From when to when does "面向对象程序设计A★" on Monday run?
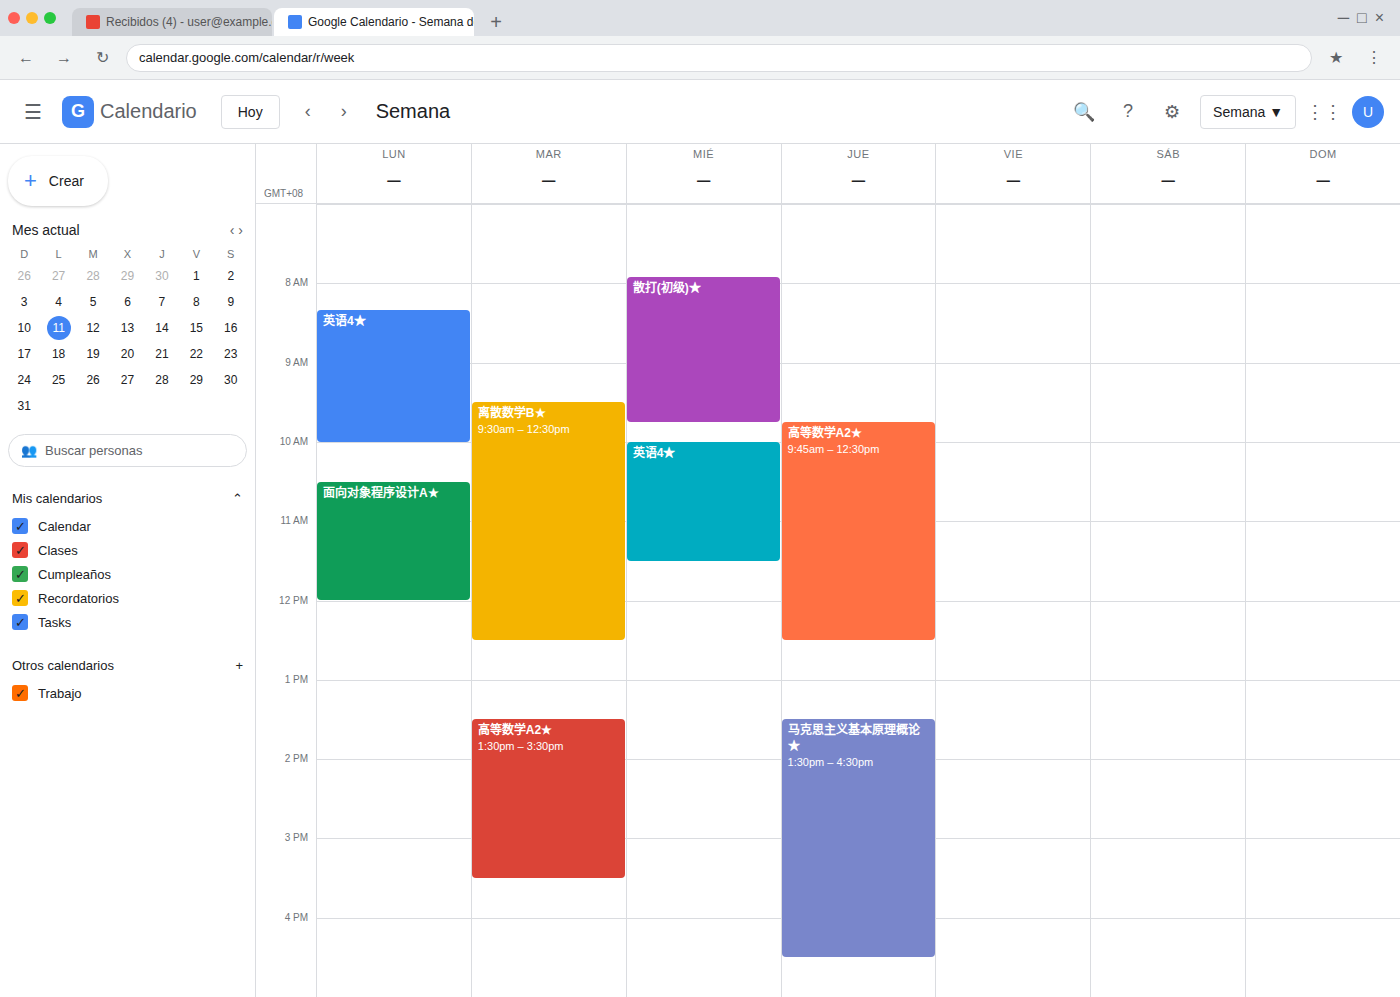
10:30 AM to 12:00 PM